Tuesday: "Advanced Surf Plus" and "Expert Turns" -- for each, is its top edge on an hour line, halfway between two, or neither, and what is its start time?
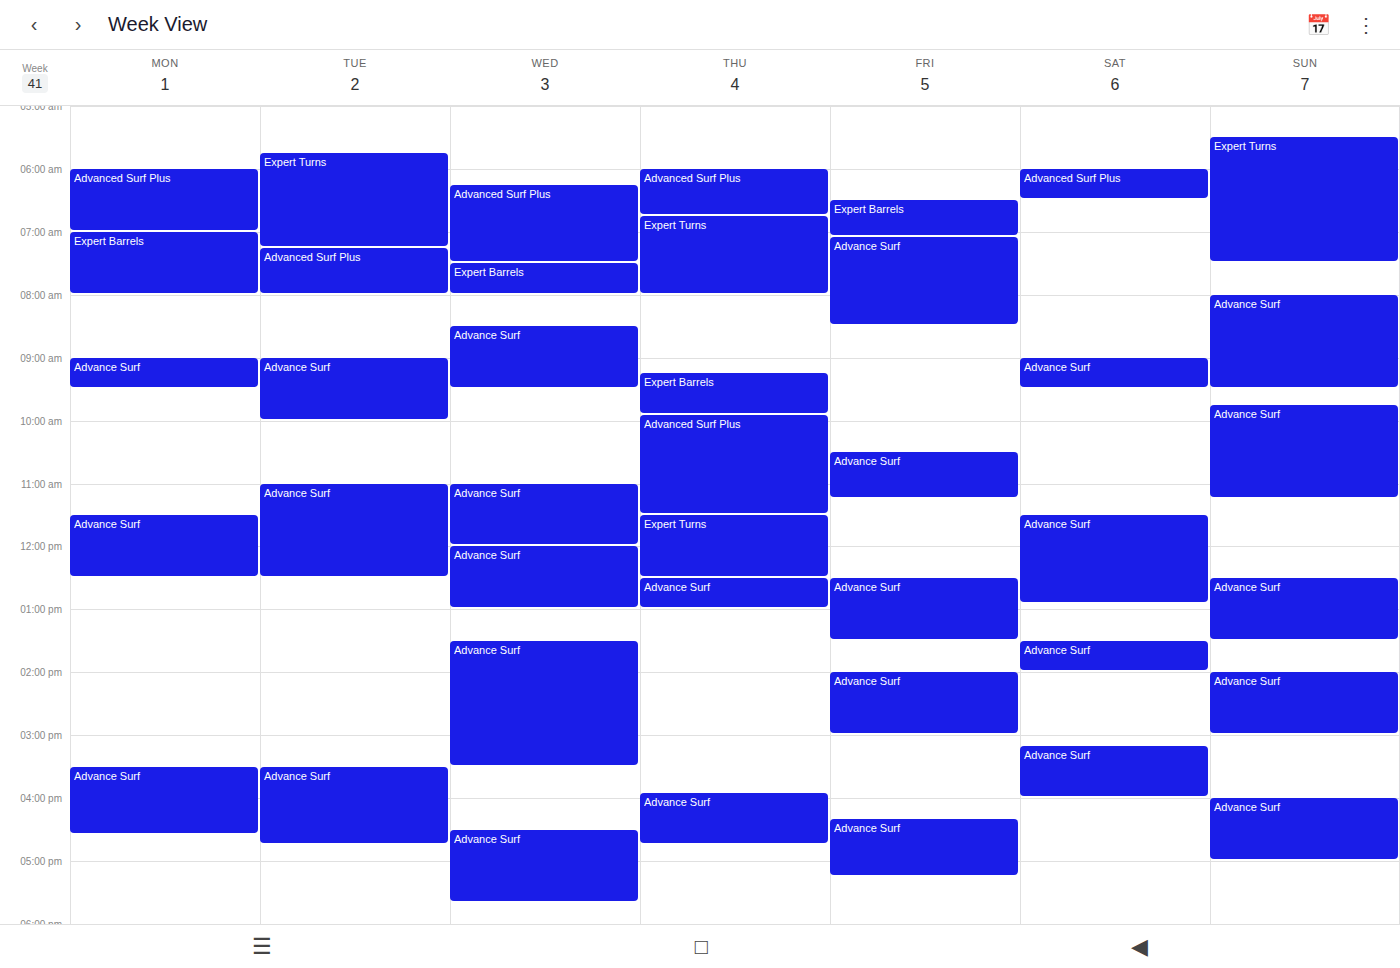
"Advanced Surf Plus": 7:15 AM, neither: a quarter of the way from the 7 AM line to the 8 AM line. "Expert Turns": 5:45 AM, neither: three quarters of the way from the 5 AM line to the 6 AM line.